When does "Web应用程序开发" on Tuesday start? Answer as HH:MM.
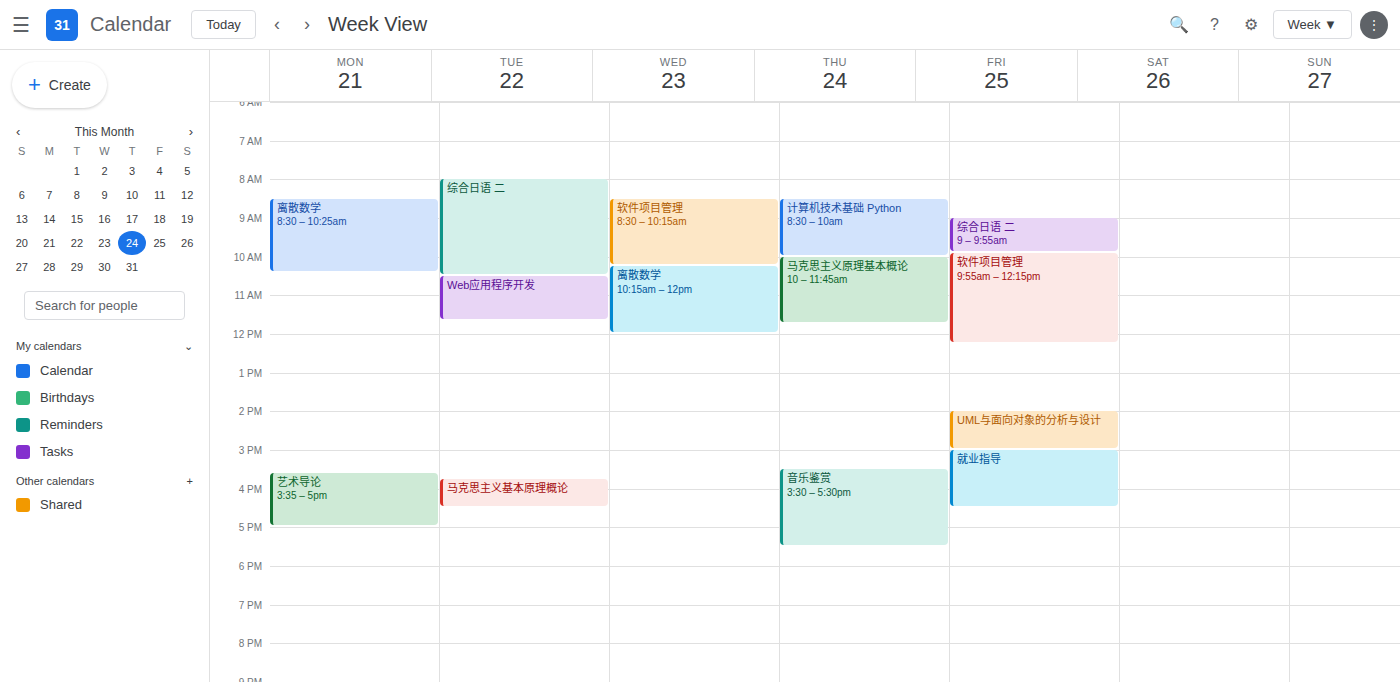
10:30